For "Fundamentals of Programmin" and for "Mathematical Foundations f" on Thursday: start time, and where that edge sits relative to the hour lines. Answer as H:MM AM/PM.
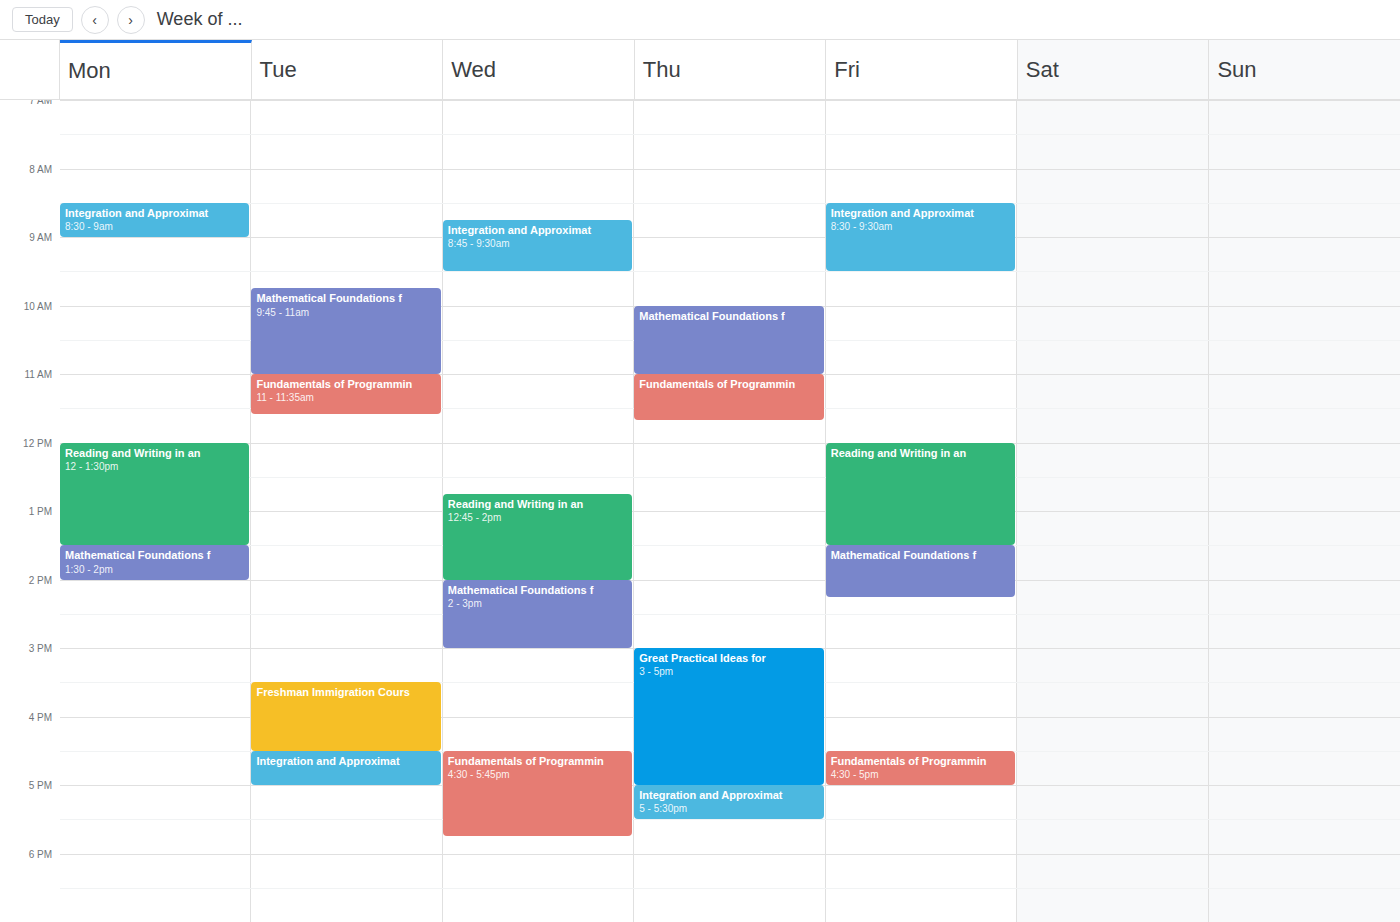
"Fundamentals of Programmin": 11:00 AM, exactly on the 11 AM line. "Mathematical Foundations f": 10:00 AM, exactly on the 10 AM line.